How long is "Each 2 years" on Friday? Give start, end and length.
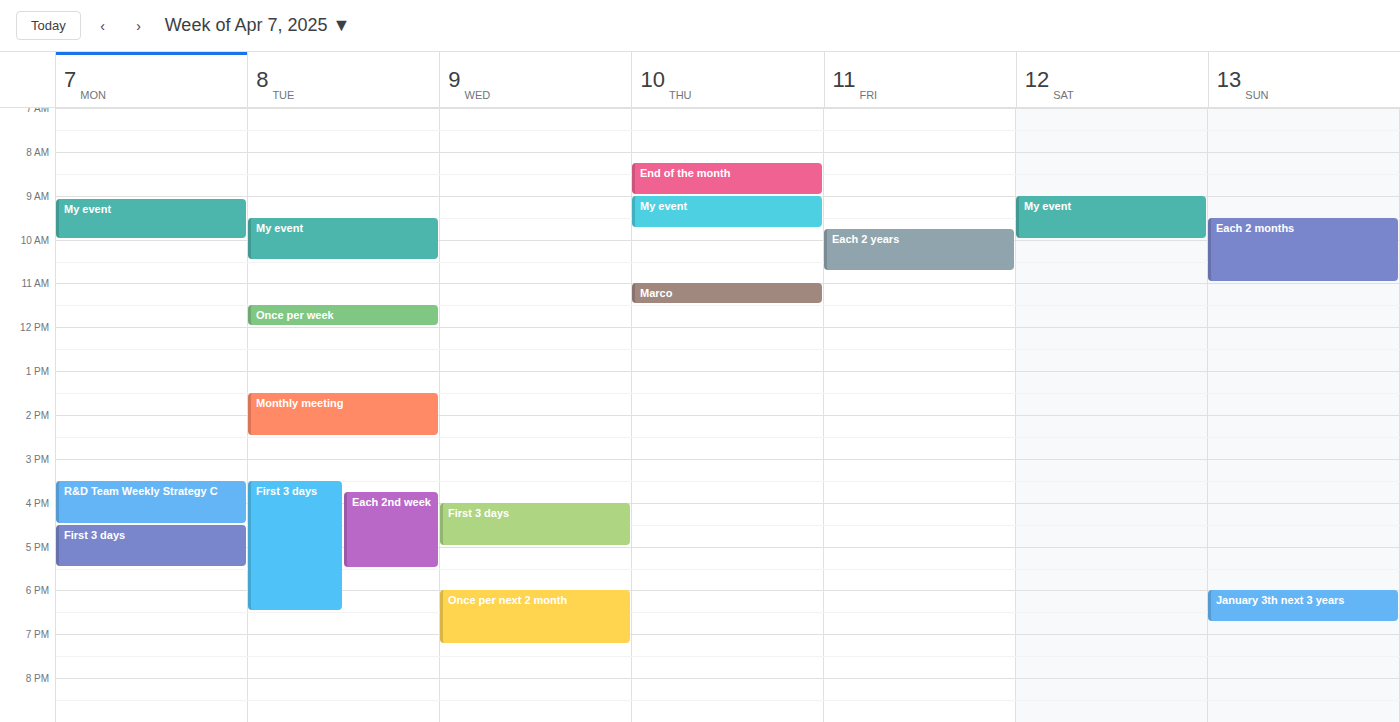
9:45 AM to 10:45 AM, 1 hour